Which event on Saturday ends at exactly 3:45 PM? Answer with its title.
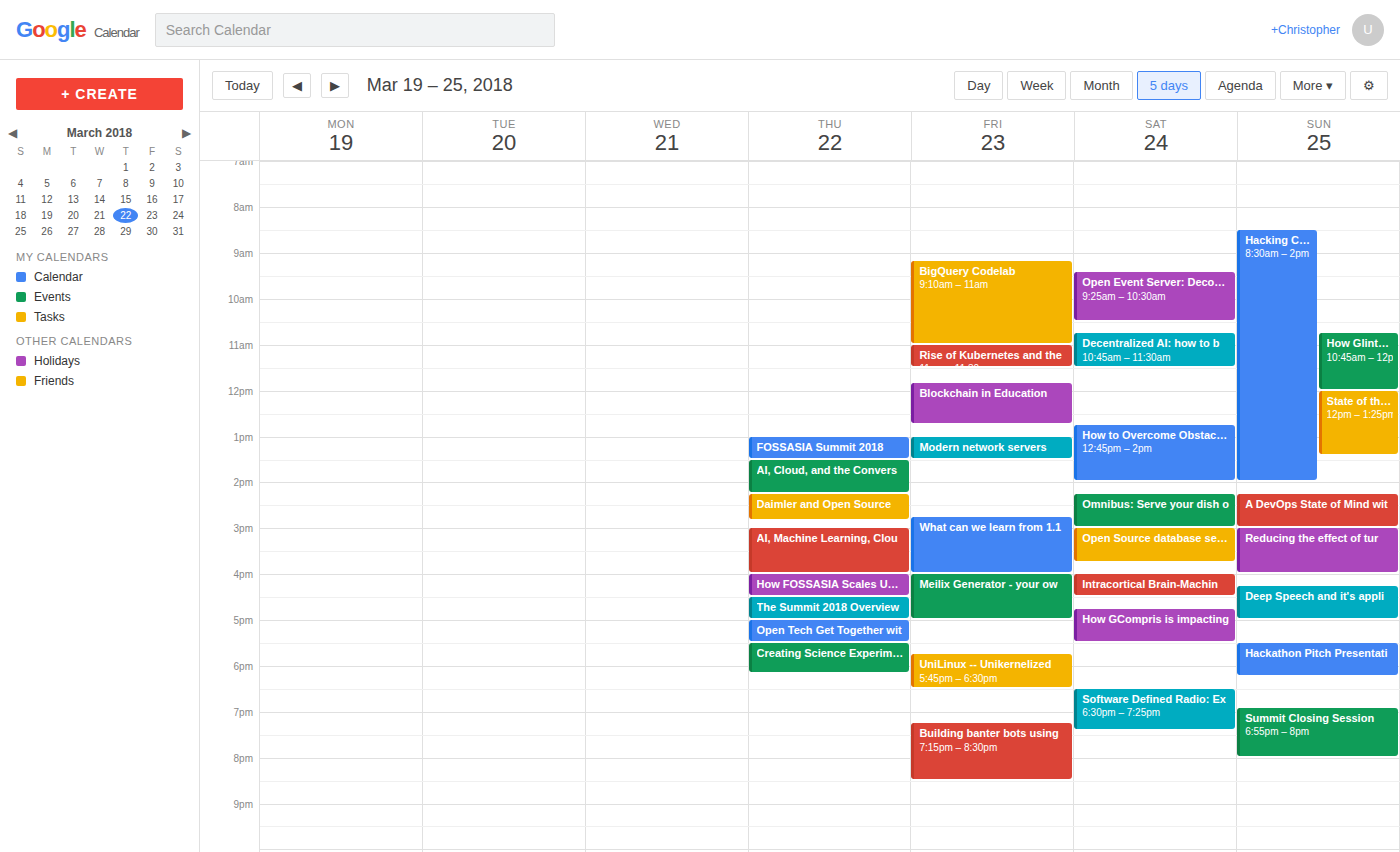
"Open Source database servi"